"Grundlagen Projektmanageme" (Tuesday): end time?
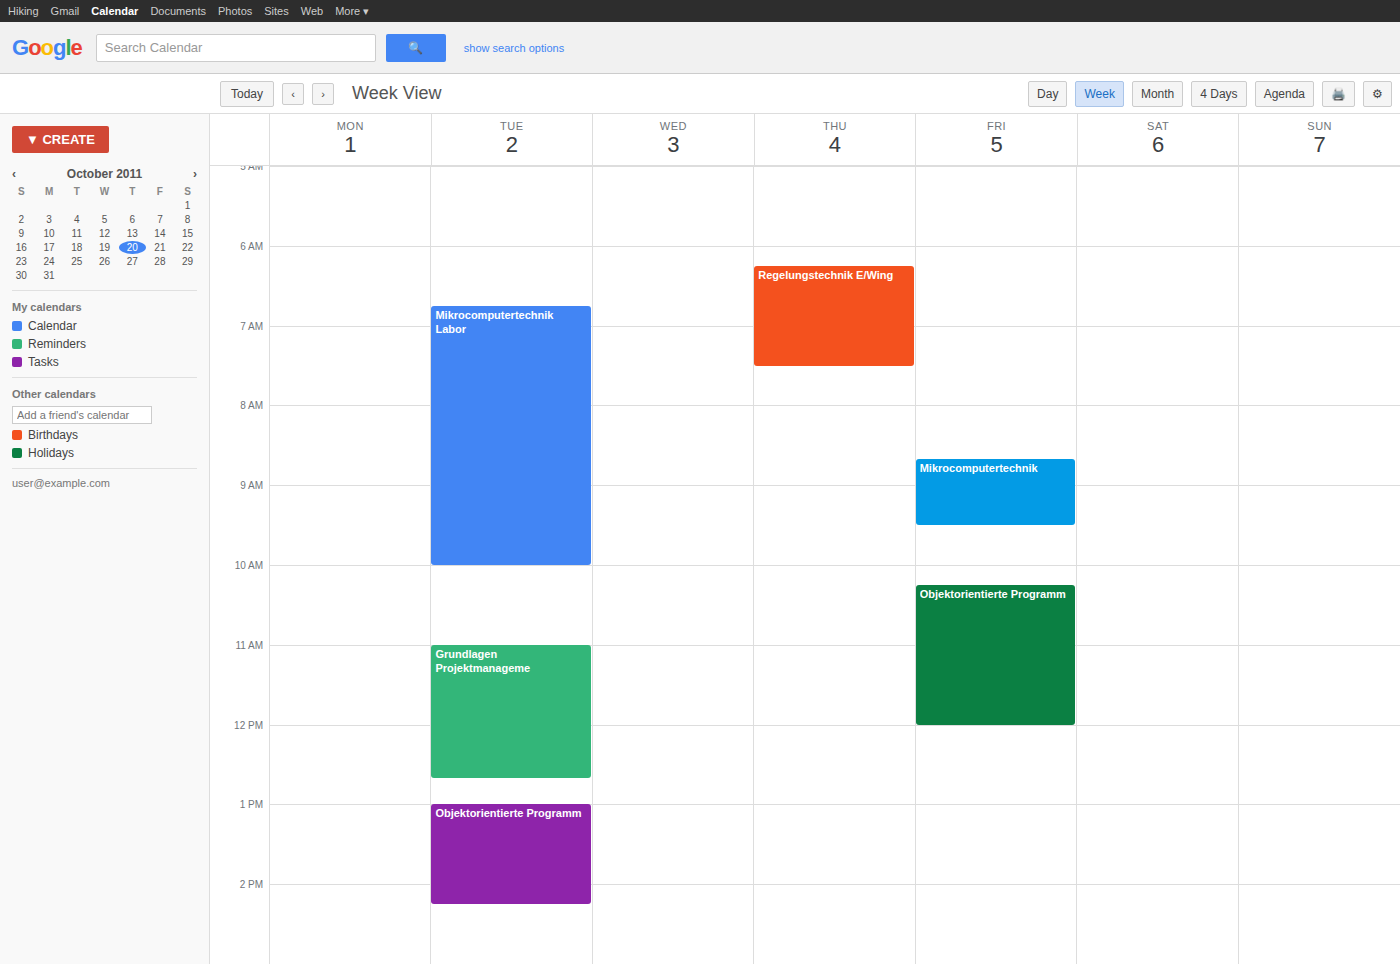
12:40 PM